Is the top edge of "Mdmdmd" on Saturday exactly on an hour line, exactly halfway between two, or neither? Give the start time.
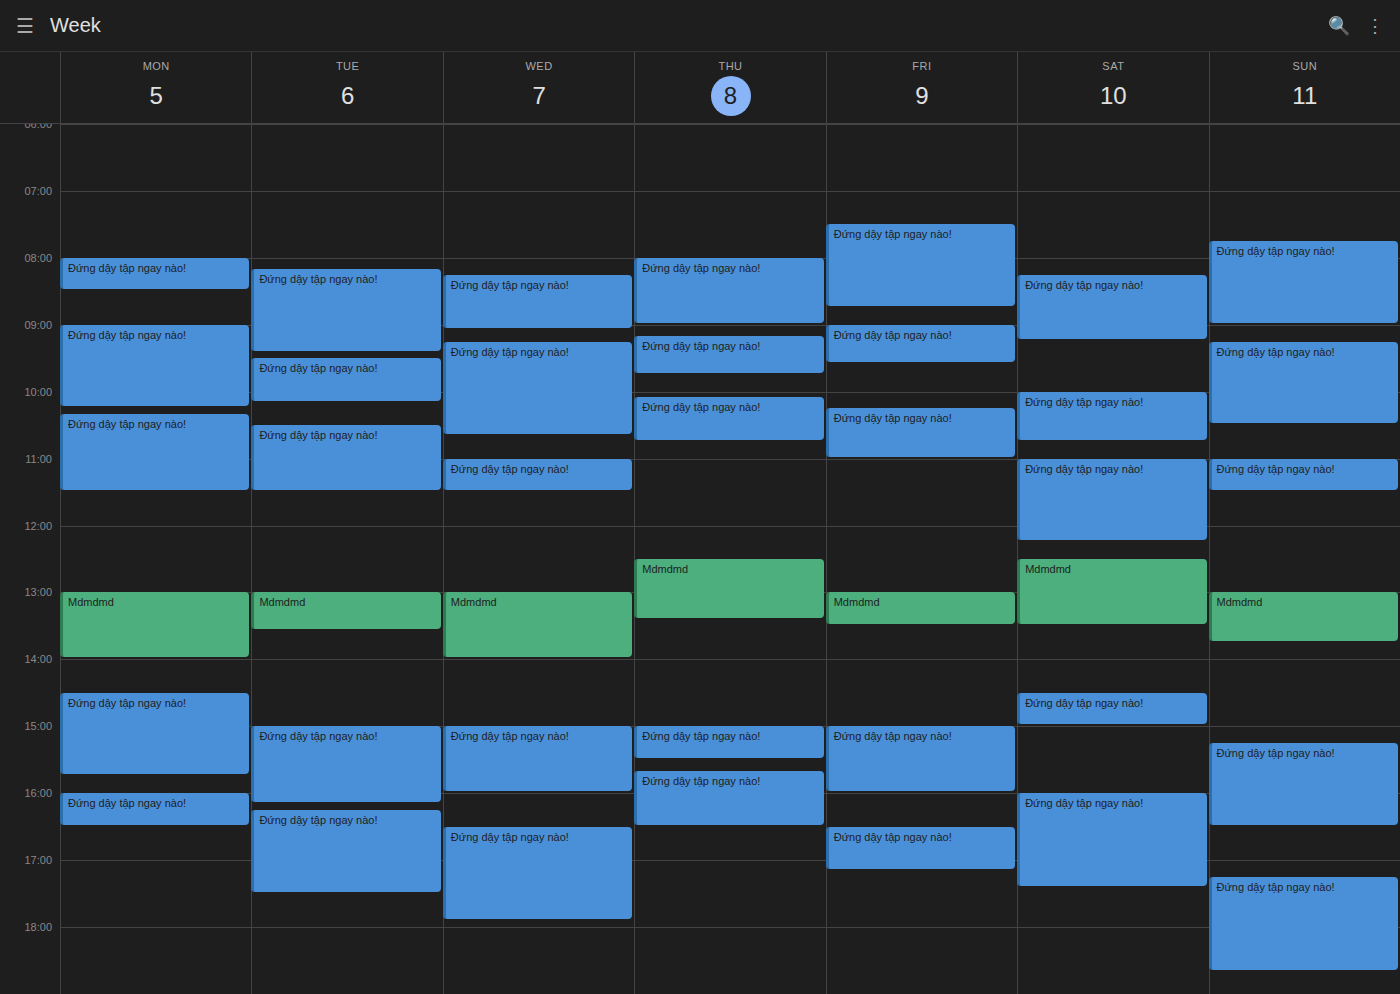
12:30 PM -- halfway between the 12 PM and 1 PM lines.